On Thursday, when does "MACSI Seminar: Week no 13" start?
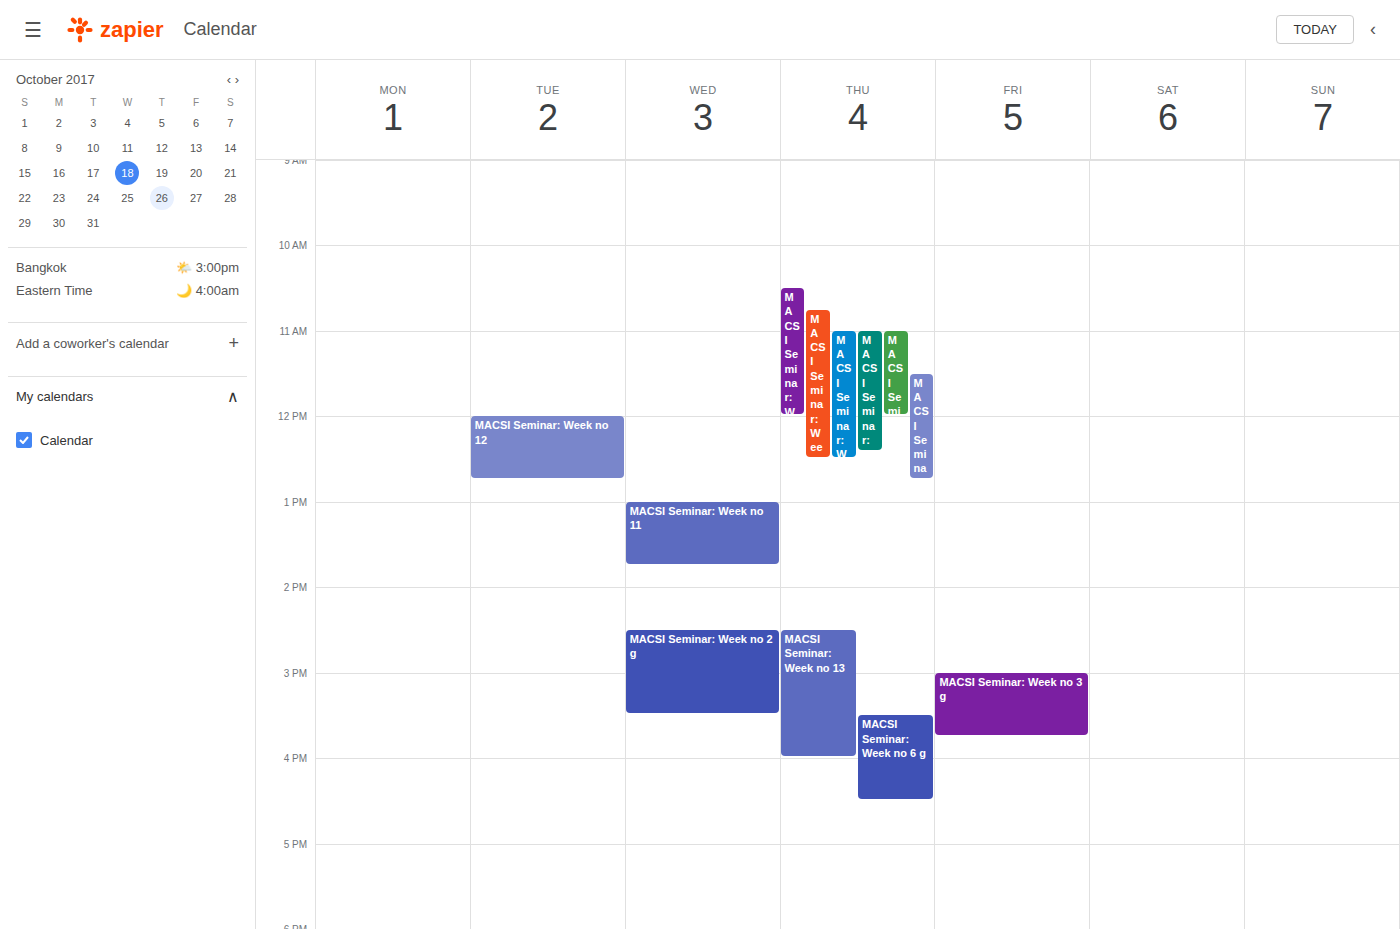
2:30 PM